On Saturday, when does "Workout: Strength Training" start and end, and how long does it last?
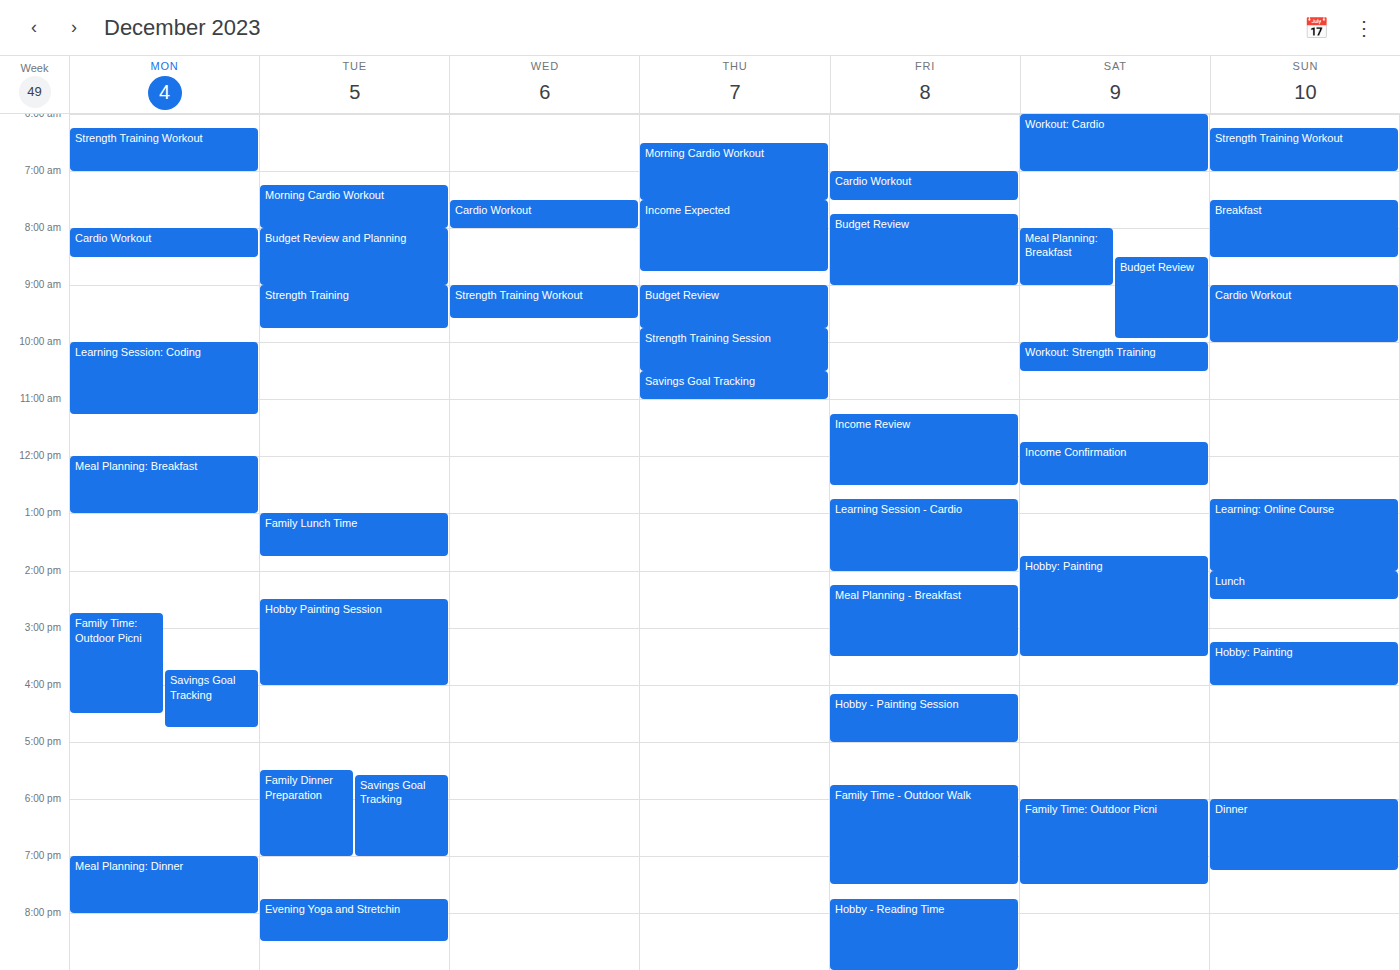
10:00 AM to 10:30 AM, 30 minutes